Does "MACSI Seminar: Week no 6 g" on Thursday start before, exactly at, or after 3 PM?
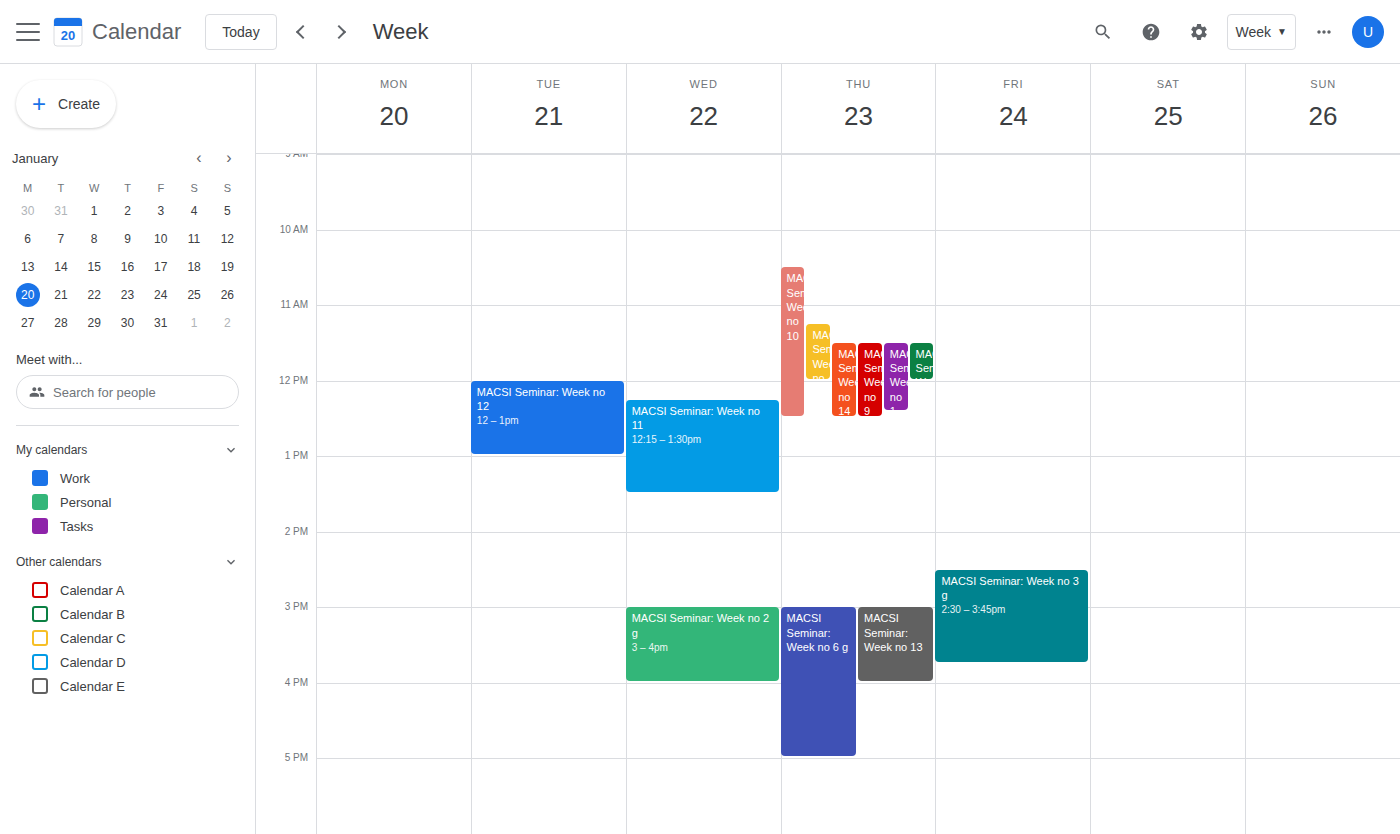
3:00 PM -- exactly at 3 PM, on the 3 PM line.